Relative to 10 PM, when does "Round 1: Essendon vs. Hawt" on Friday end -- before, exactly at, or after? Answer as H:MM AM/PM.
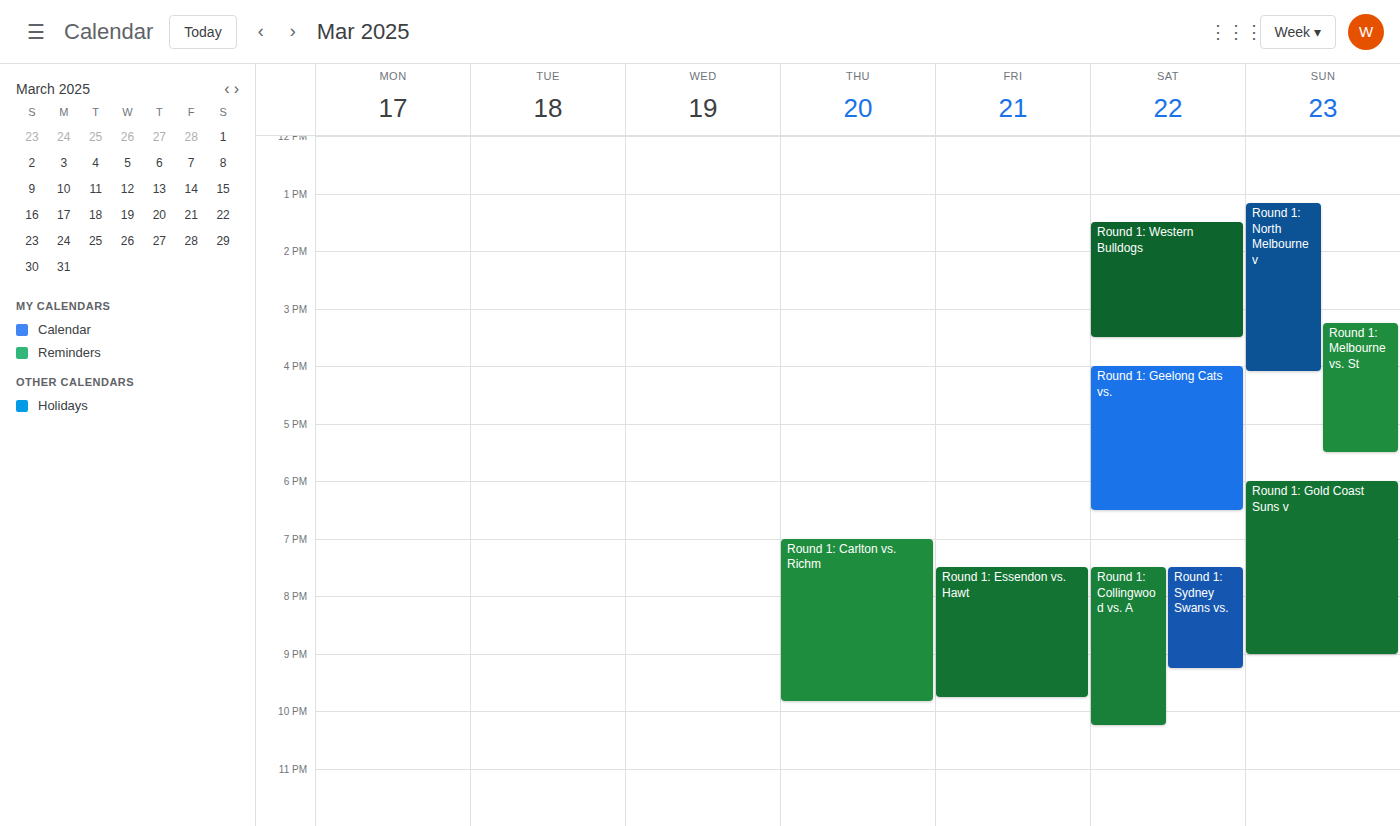
9:45 PM -- before 10 PM, 15 minutes above the 10 PM line.